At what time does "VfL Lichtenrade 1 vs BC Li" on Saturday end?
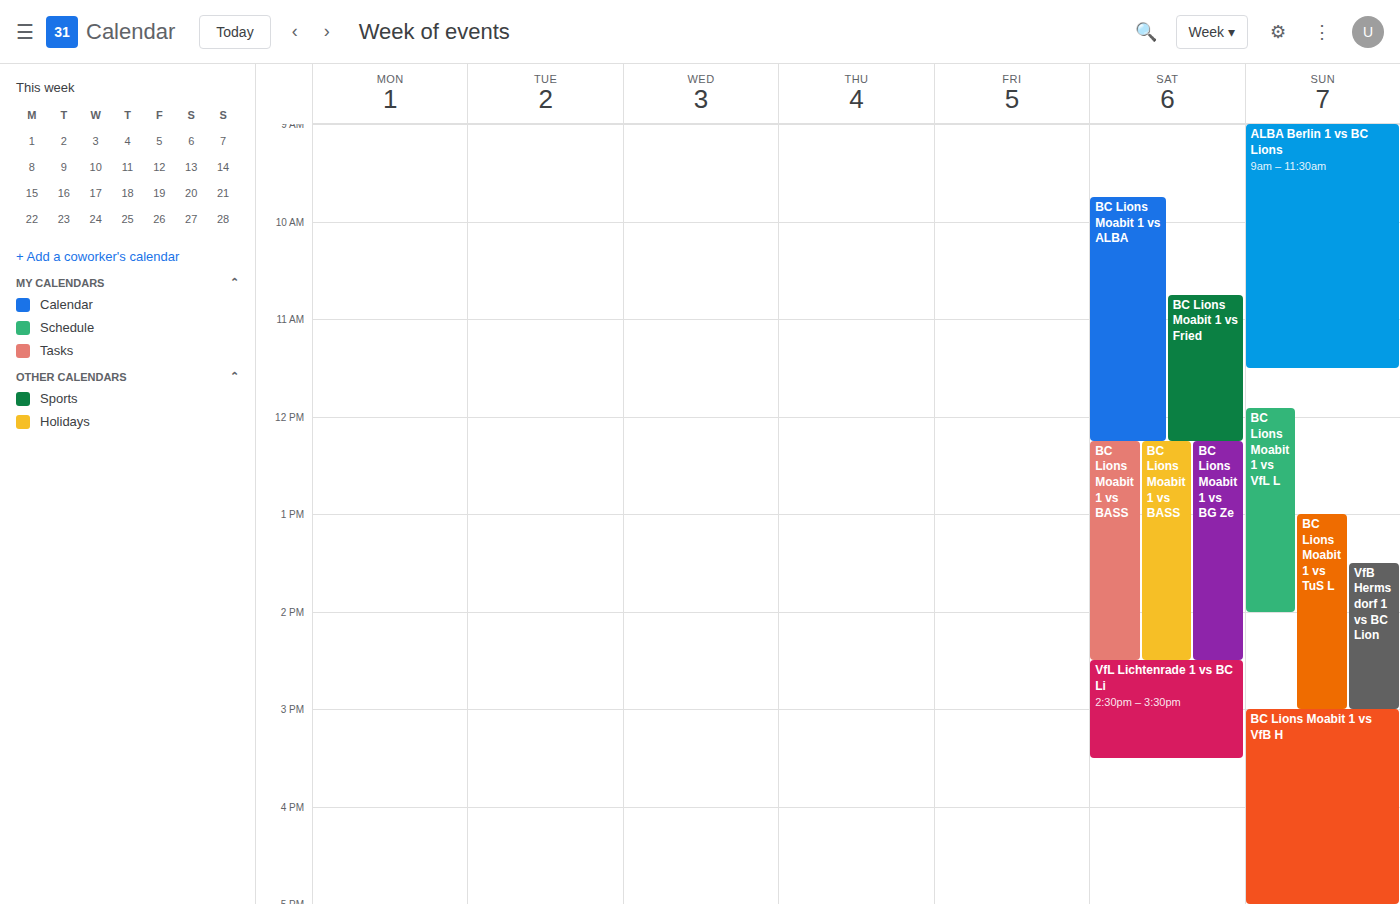
3:30 PM